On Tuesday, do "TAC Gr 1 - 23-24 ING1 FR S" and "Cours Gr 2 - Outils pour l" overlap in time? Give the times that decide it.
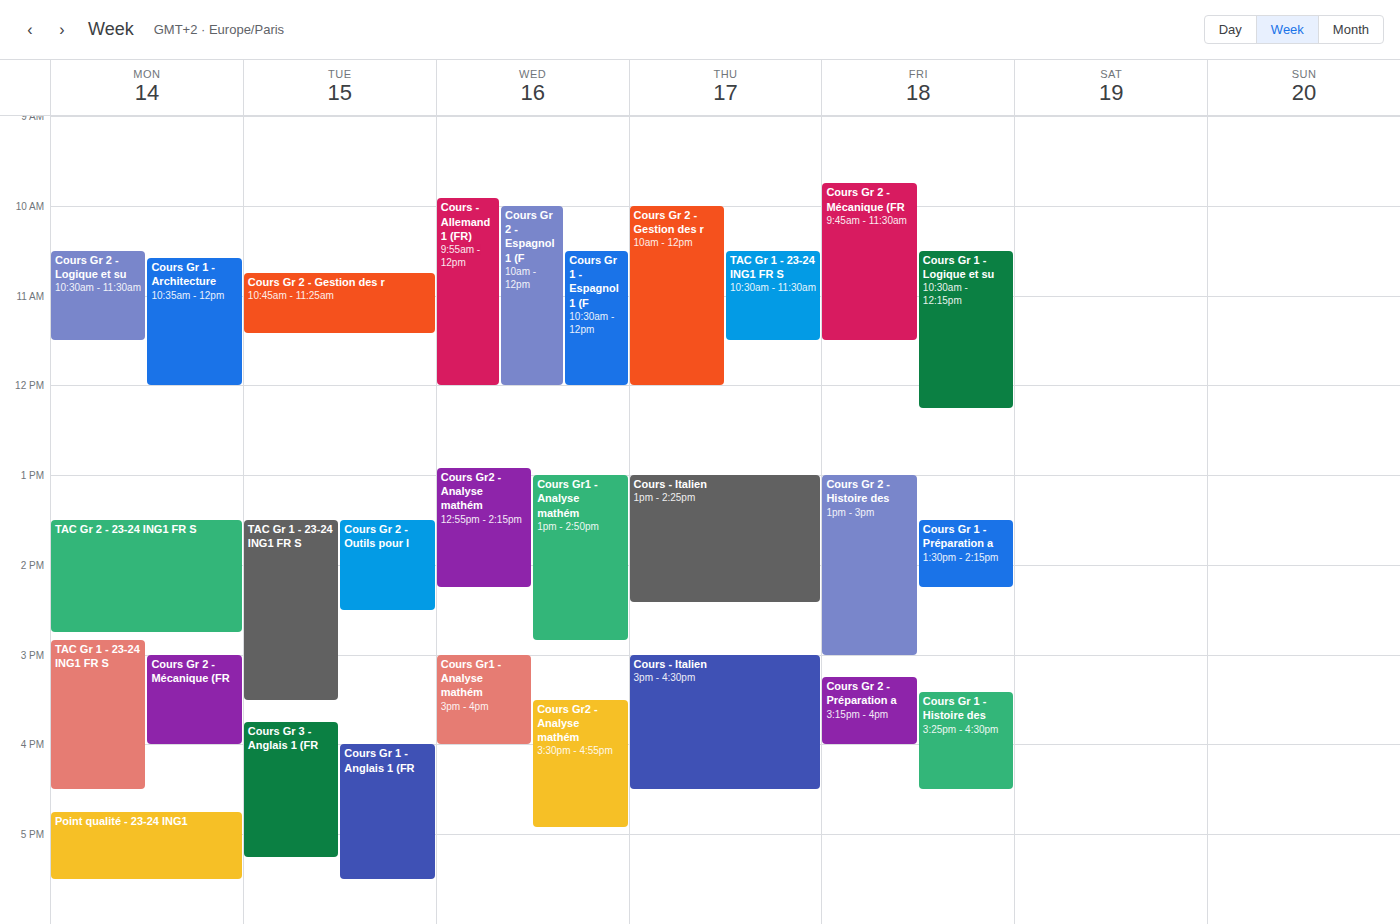
"Cours Gr 2 - Outils pour l" runs 1:30 PM to 2:30 PM, inside "TAC Gr 1 - 23-24 ING1 FR S" -- they overlap.